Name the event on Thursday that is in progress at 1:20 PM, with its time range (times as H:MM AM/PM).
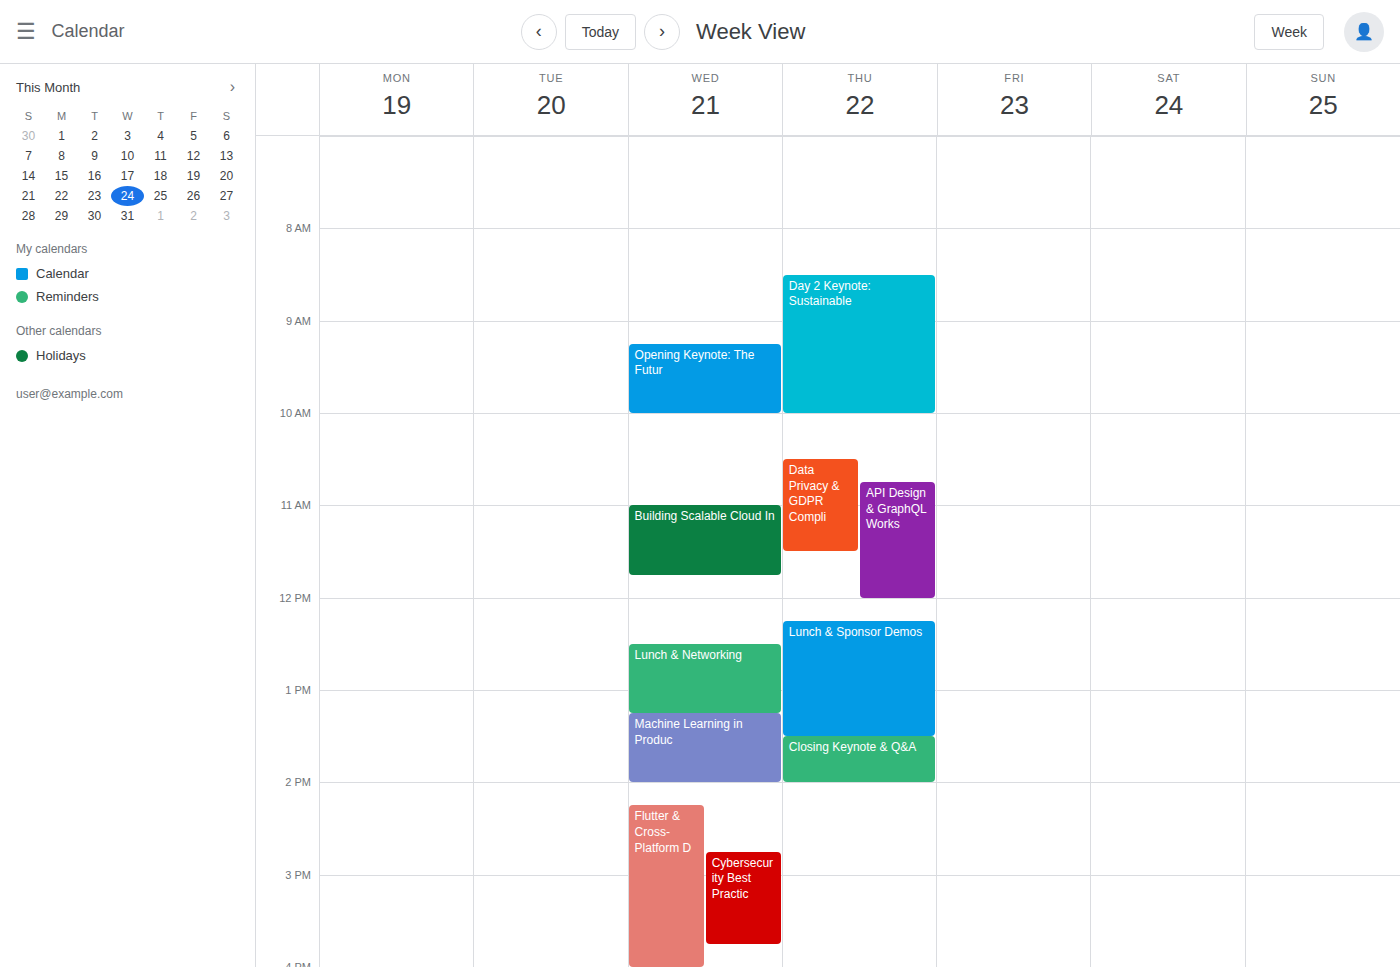
"Lunch & Sponsor Demos", 12:15 PM to 1:30 PM